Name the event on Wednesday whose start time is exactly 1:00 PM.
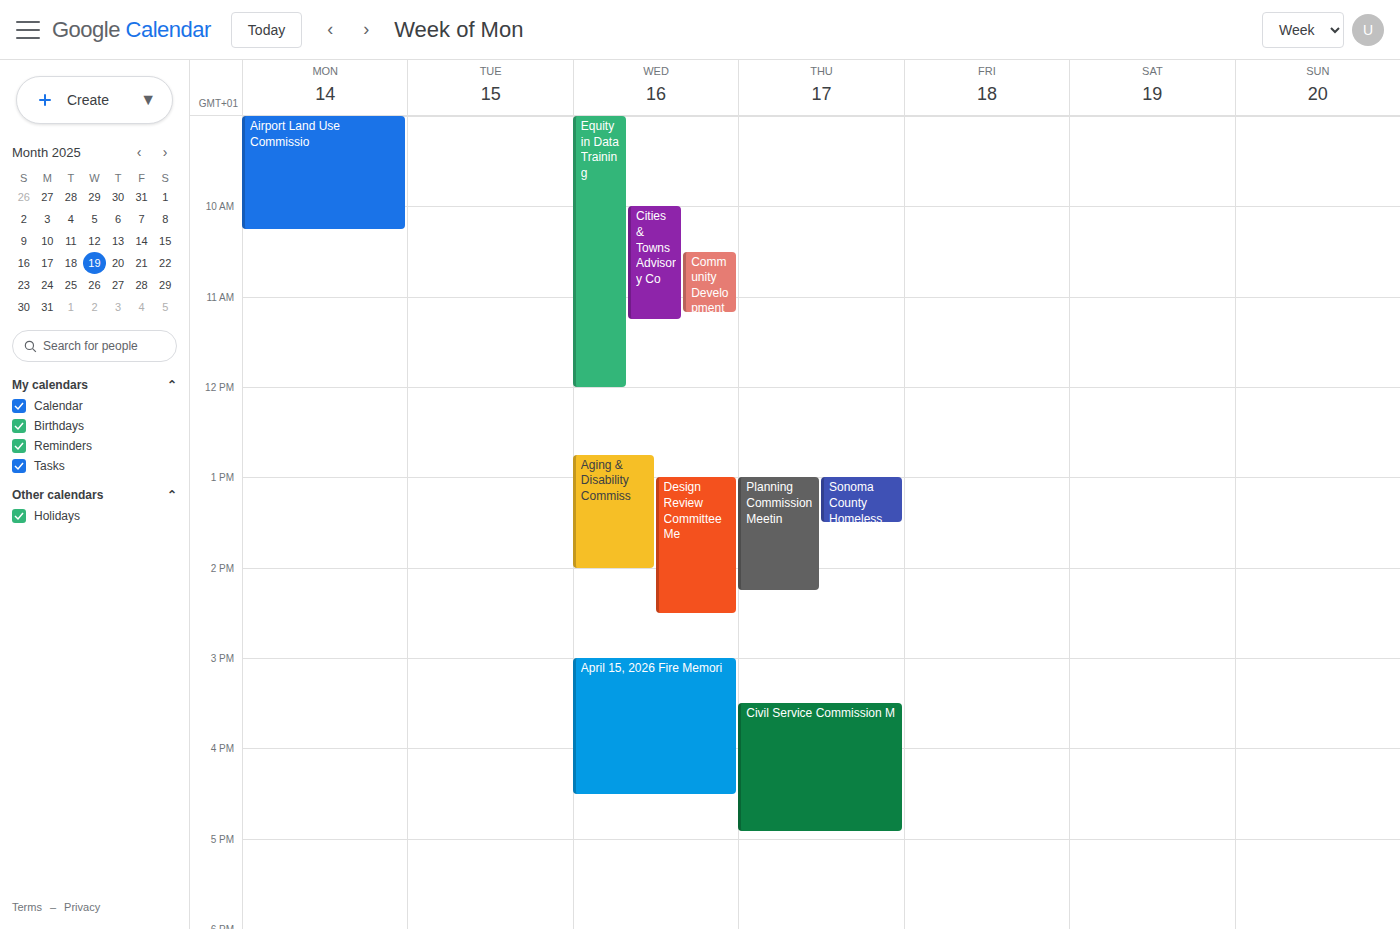
"Design Review Committee Me"